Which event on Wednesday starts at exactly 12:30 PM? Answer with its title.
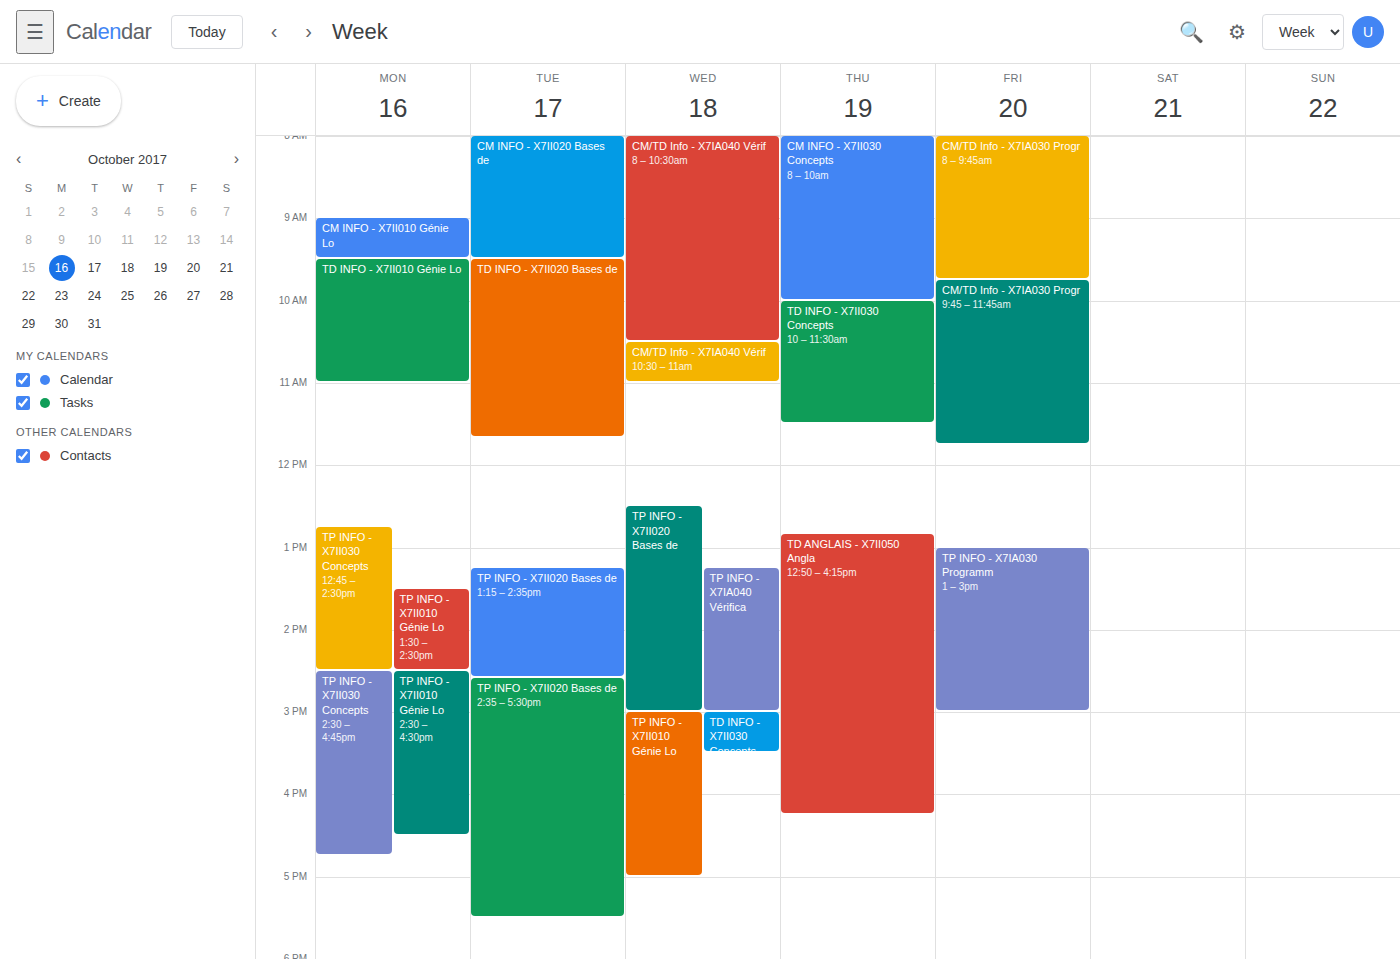
"TP INFO - X7II020 Bases de"